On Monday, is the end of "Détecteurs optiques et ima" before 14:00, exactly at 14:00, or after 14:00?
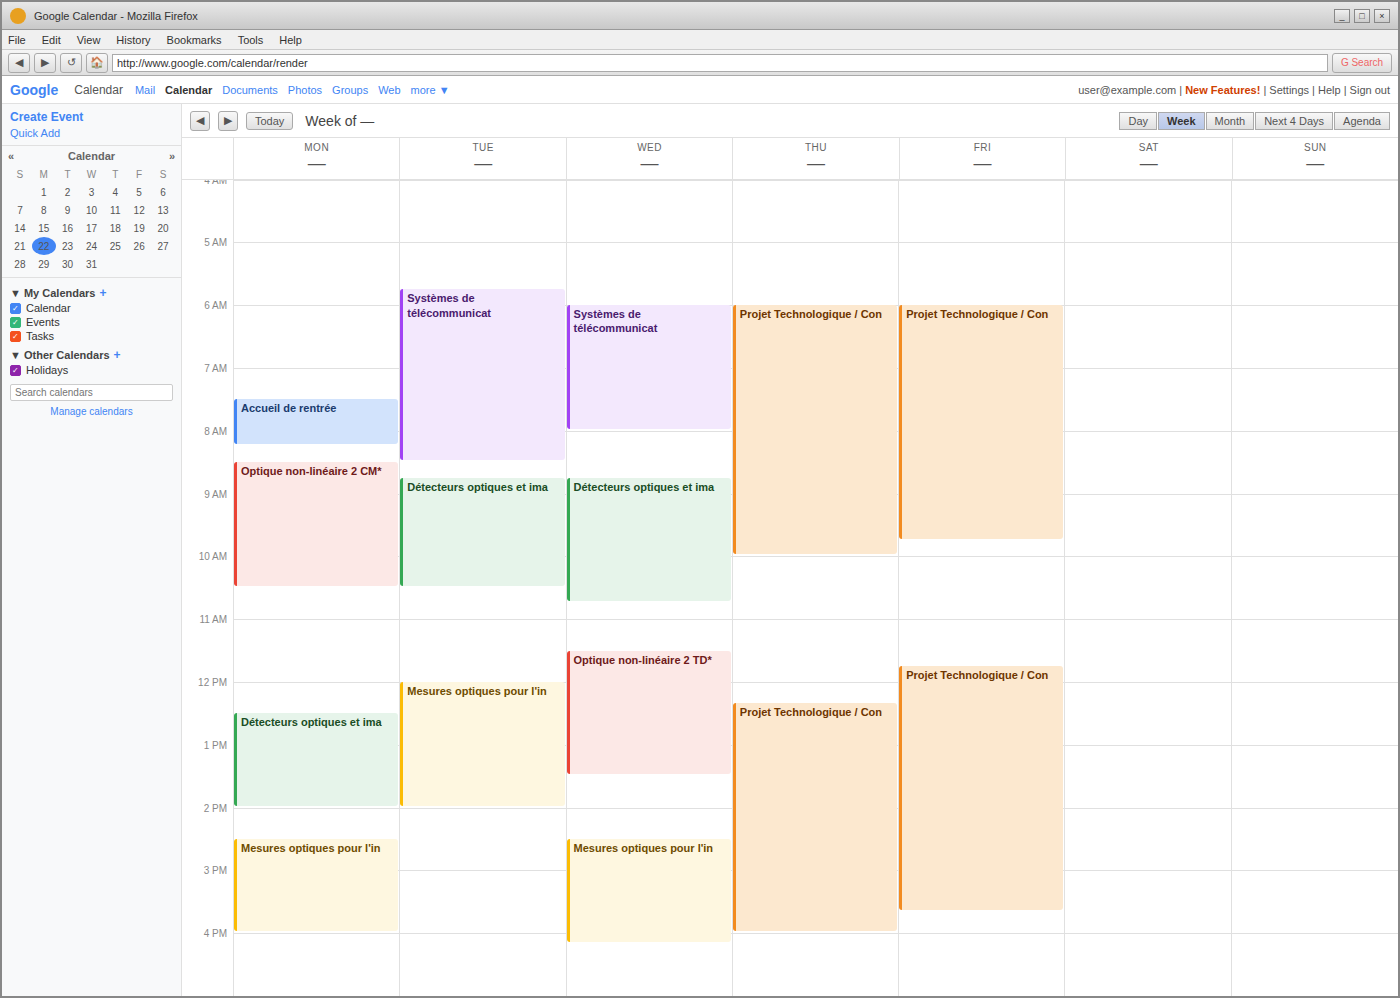
14:00 -- exactly at 14:00, on the 14:00 line.